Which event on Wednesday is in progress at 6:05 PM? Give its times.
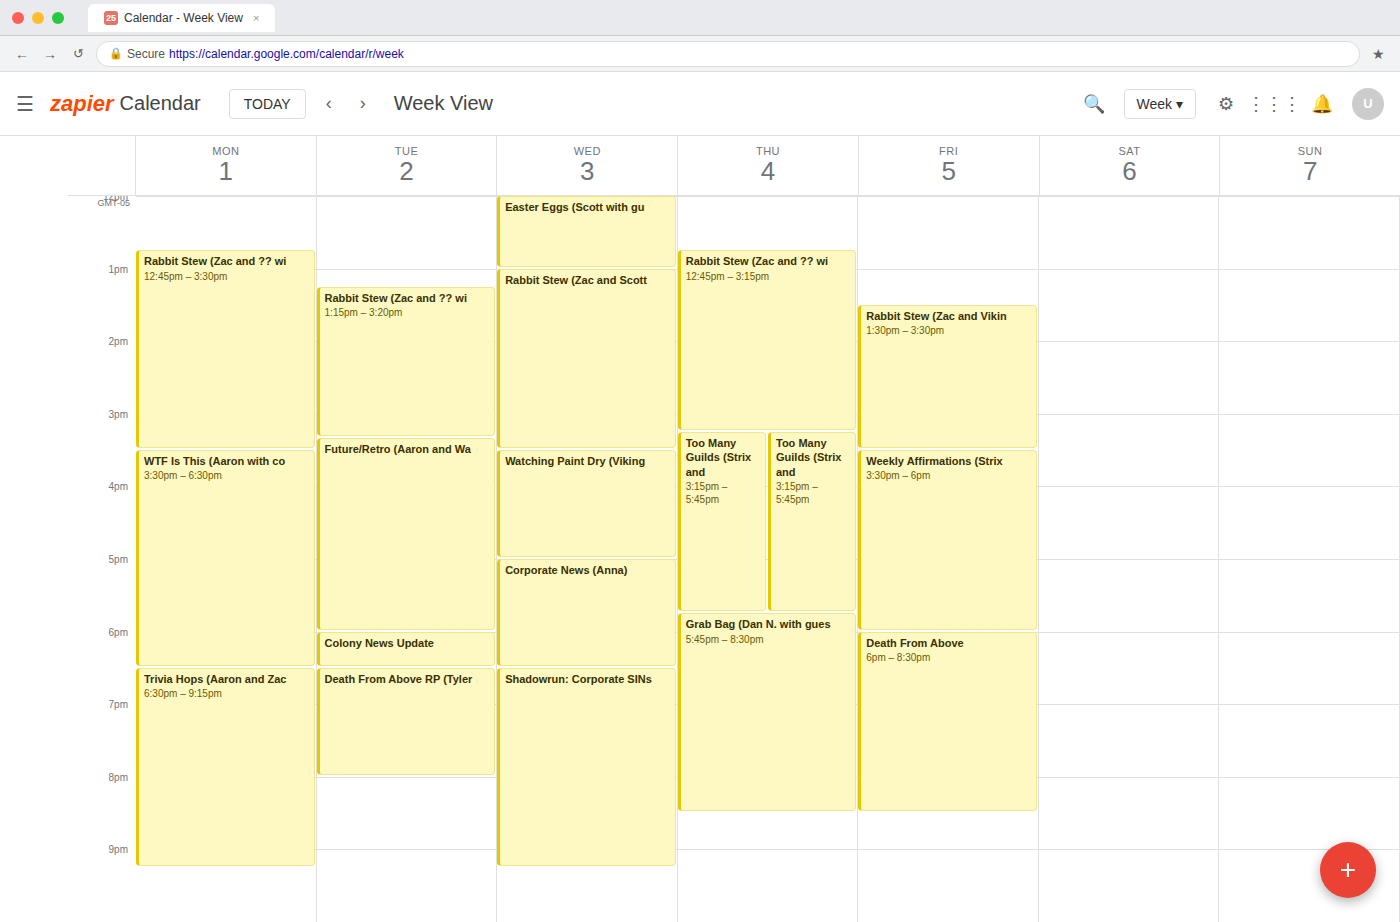
"Corporate News (Anna)", 5:00 PM to 6:30 PM